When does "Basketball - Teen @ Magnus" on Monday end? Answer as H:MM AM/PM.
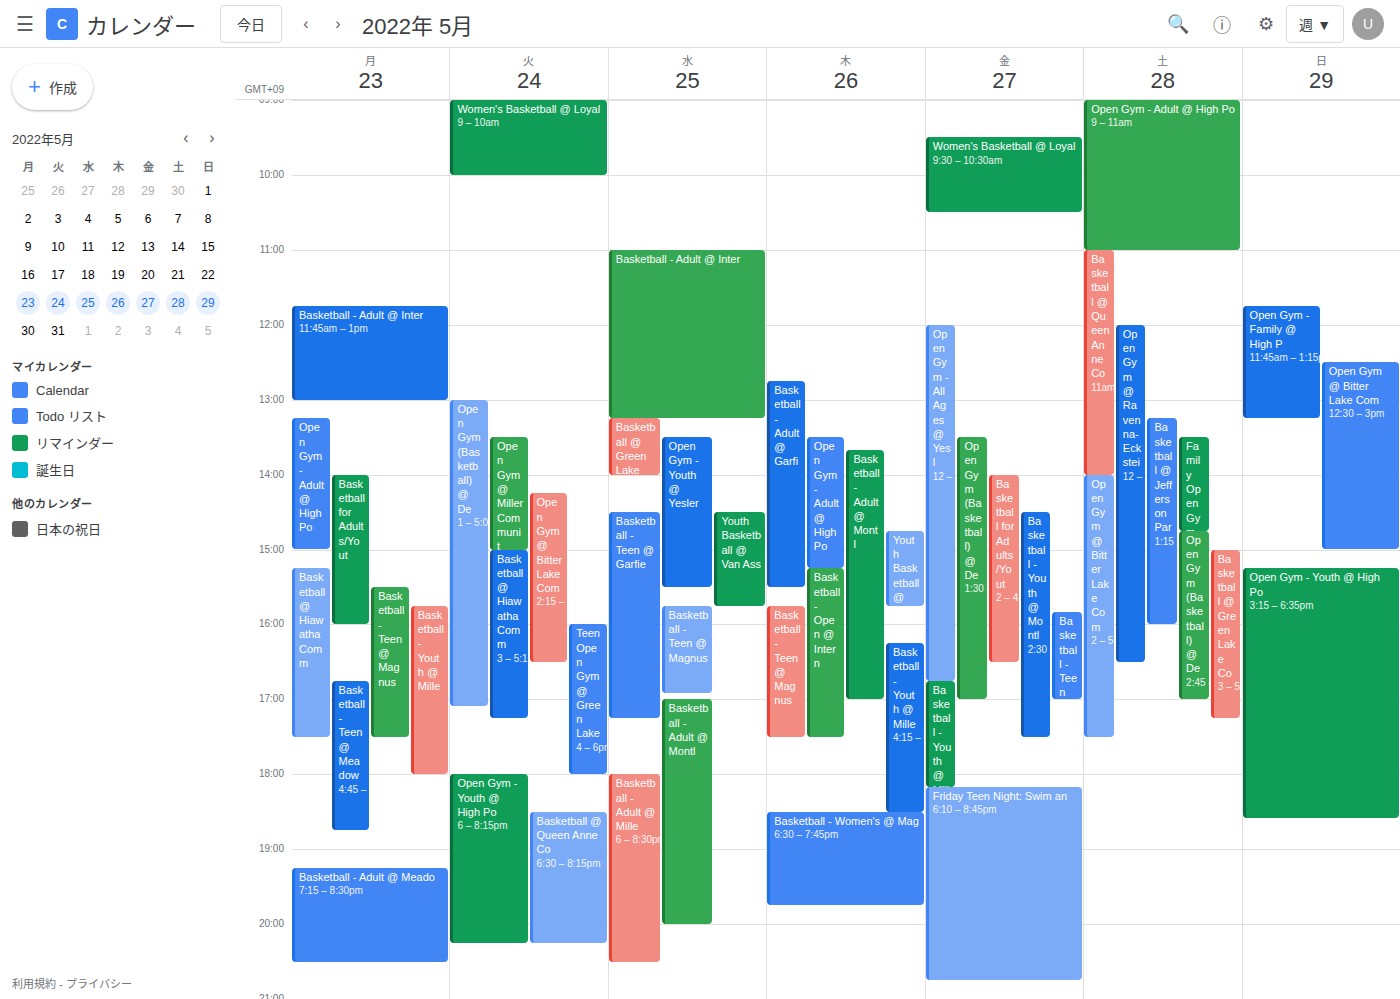
5:30 PM